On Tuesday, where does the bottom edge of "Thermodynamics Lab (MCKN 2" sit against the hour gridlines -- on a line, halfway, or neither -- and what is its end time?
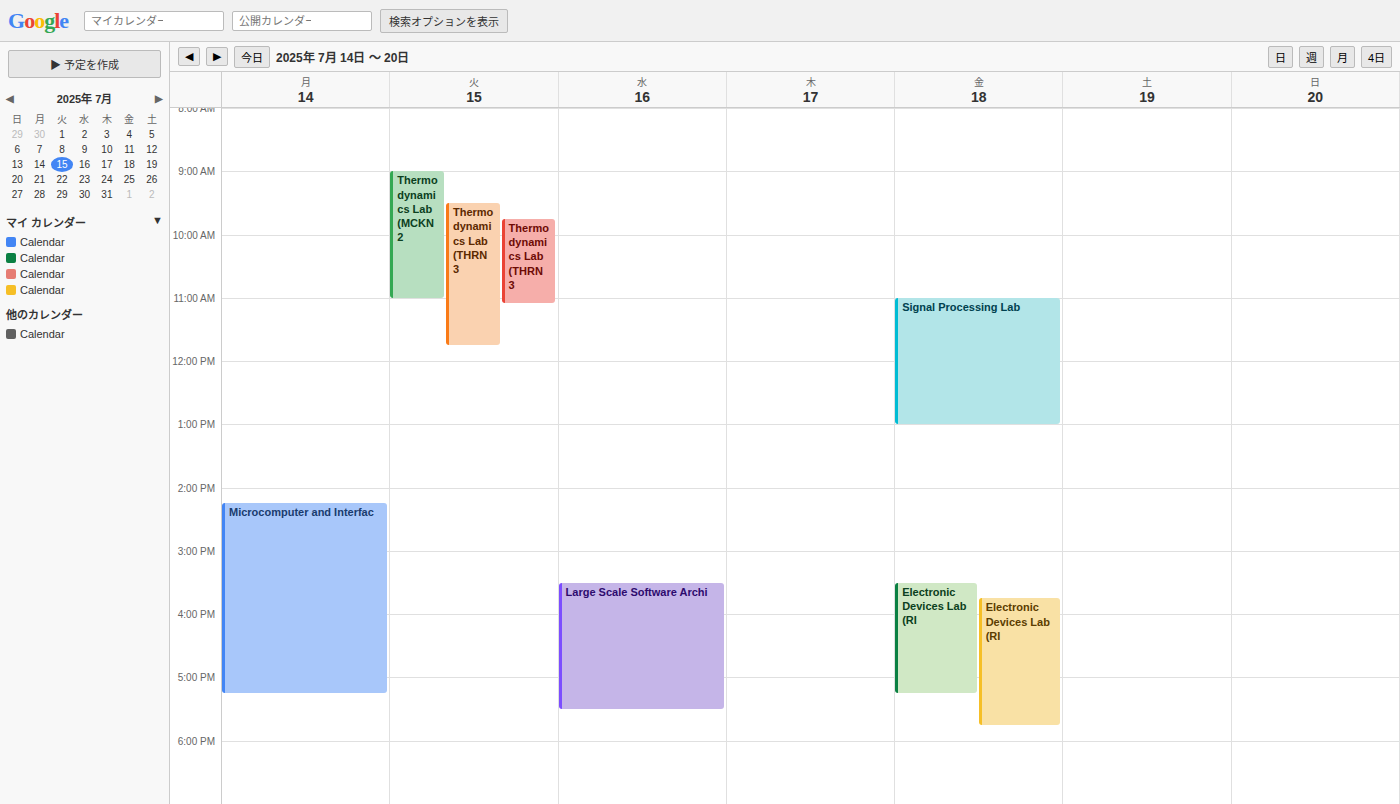
11:00 AM -- exactly on the 11 AM line.